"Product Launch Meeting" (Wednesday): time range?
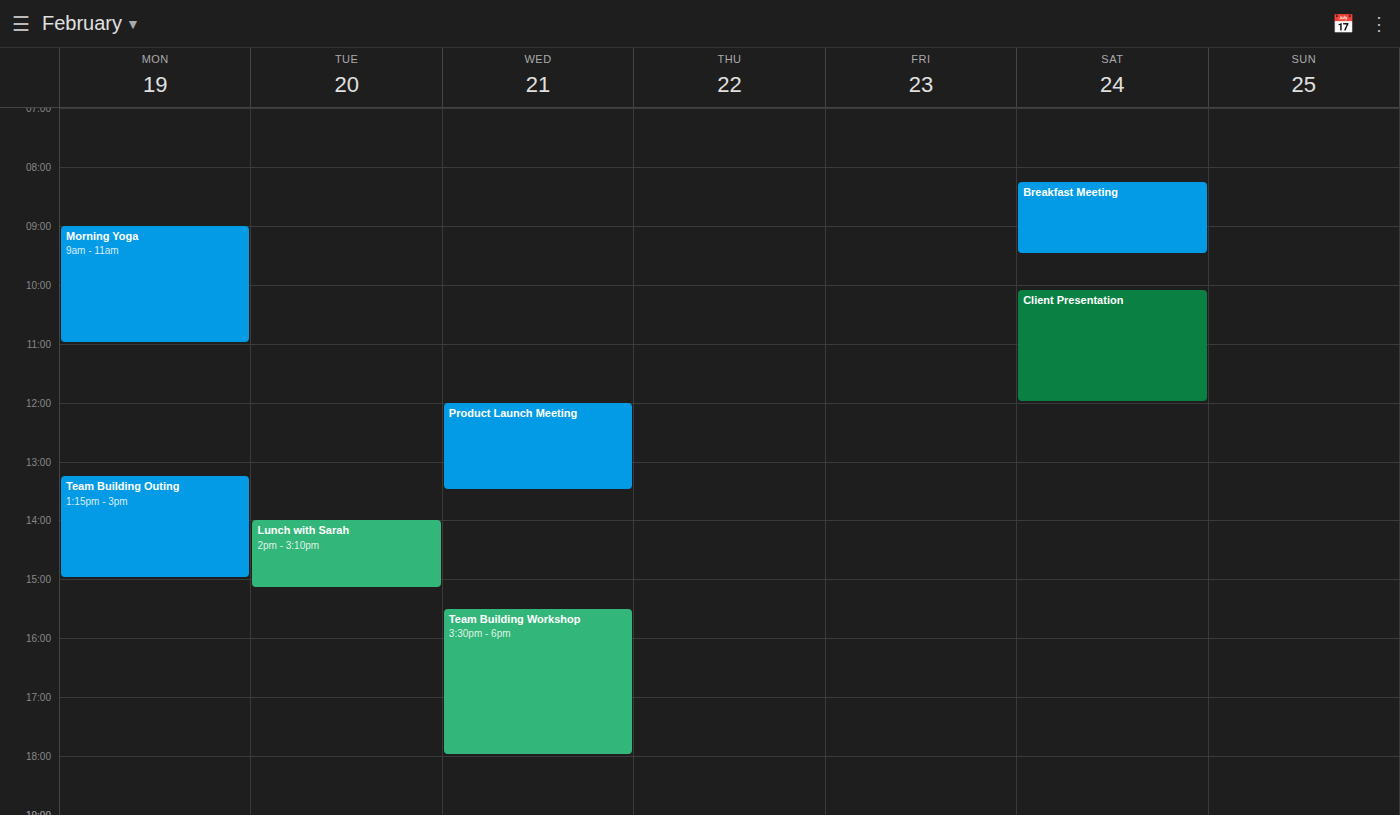
12:00 PM to 1:30 PM